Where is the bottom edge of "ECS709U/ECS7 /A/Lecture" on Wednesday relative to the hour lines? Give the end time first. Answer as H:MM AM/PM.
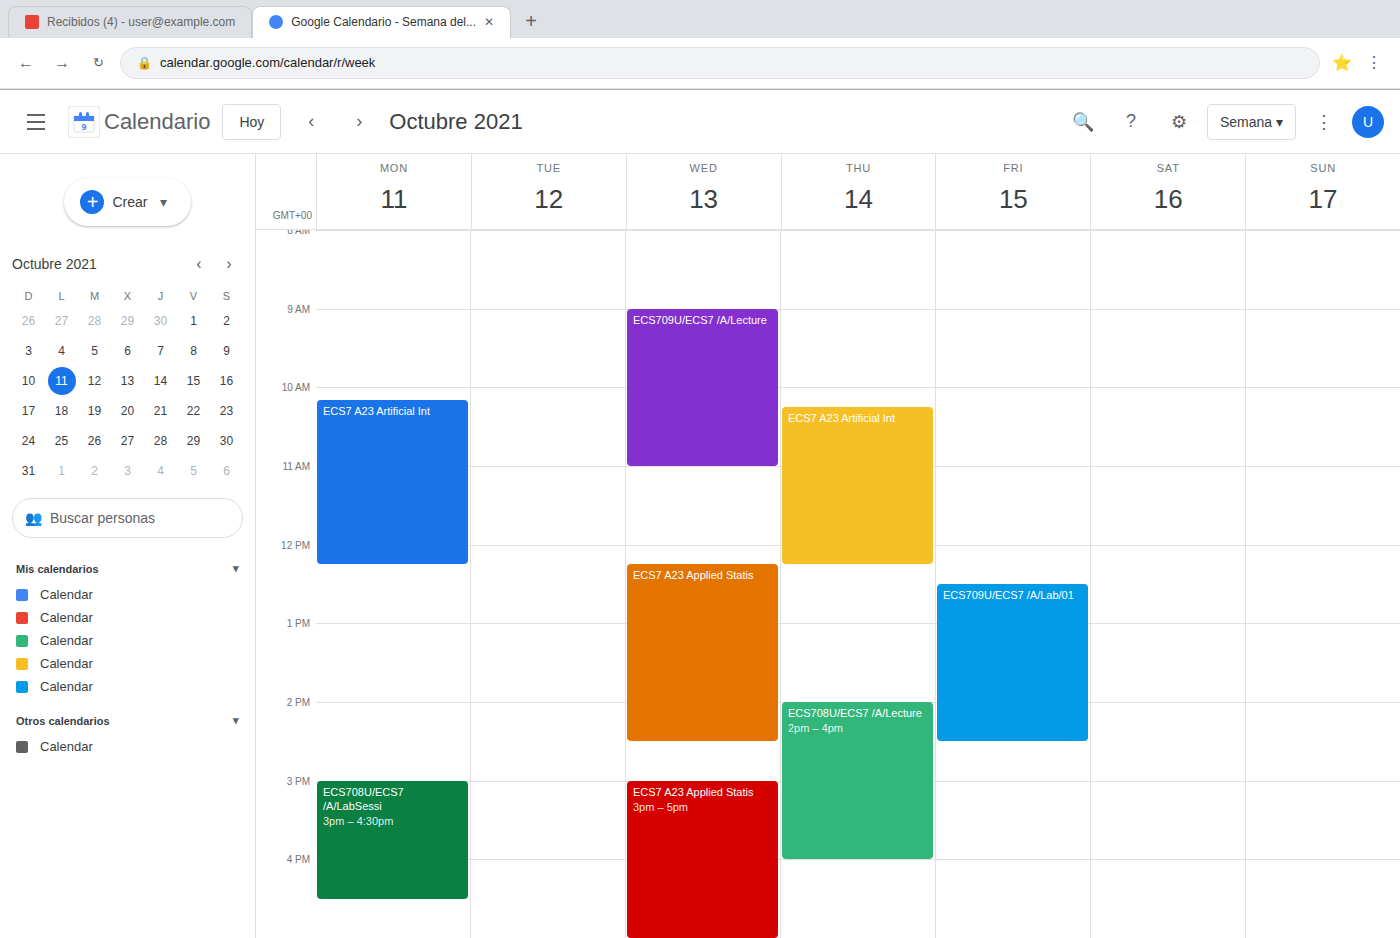
11:00 AM -- exactly on the 11 AM line.